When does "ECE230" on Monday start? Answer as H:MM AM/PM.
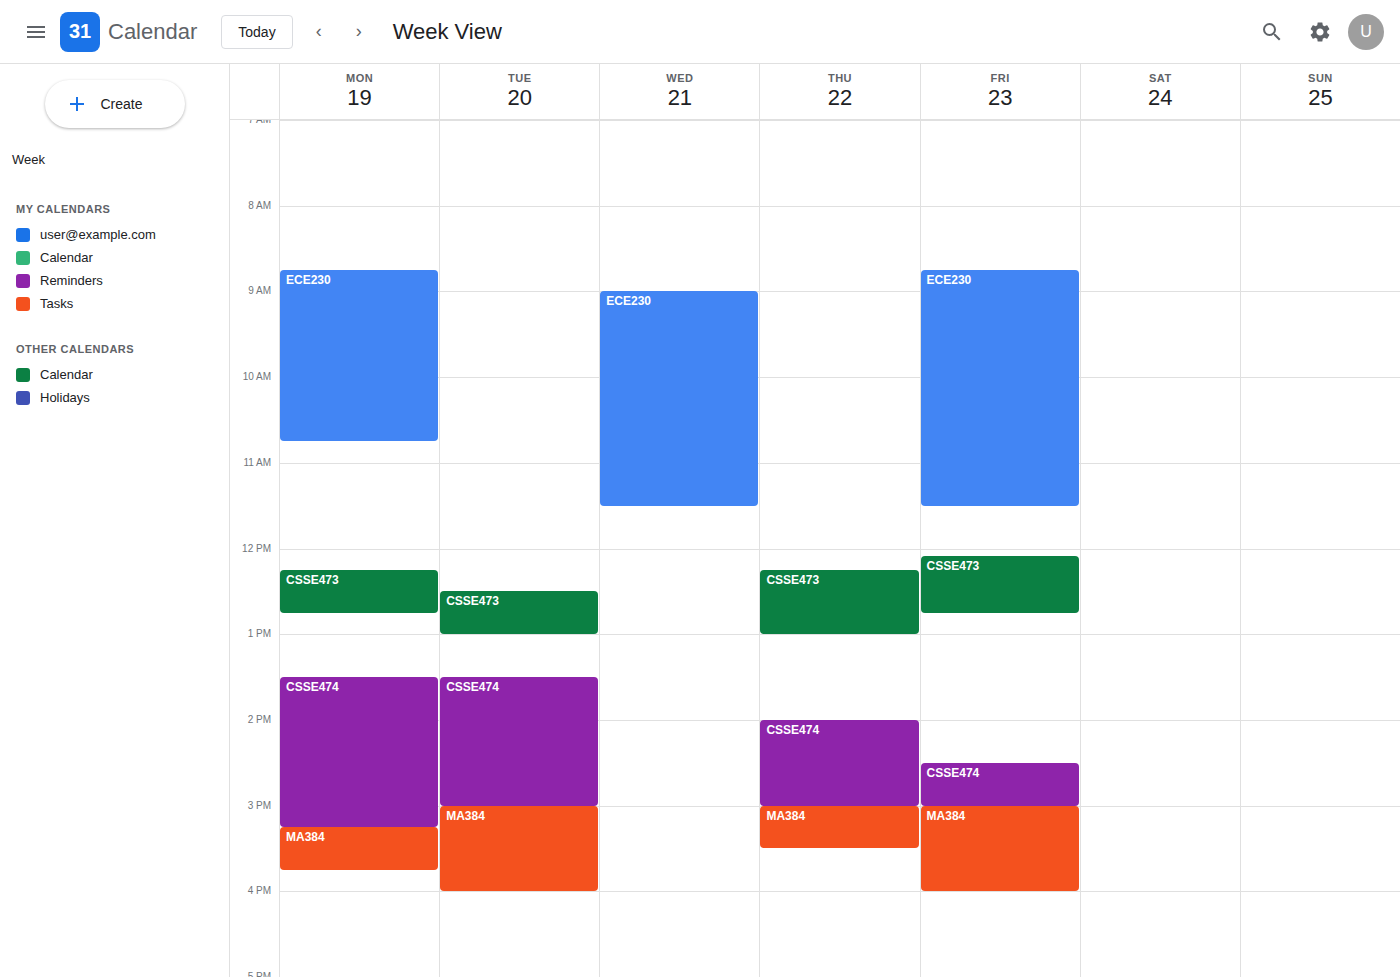
8:45 AM